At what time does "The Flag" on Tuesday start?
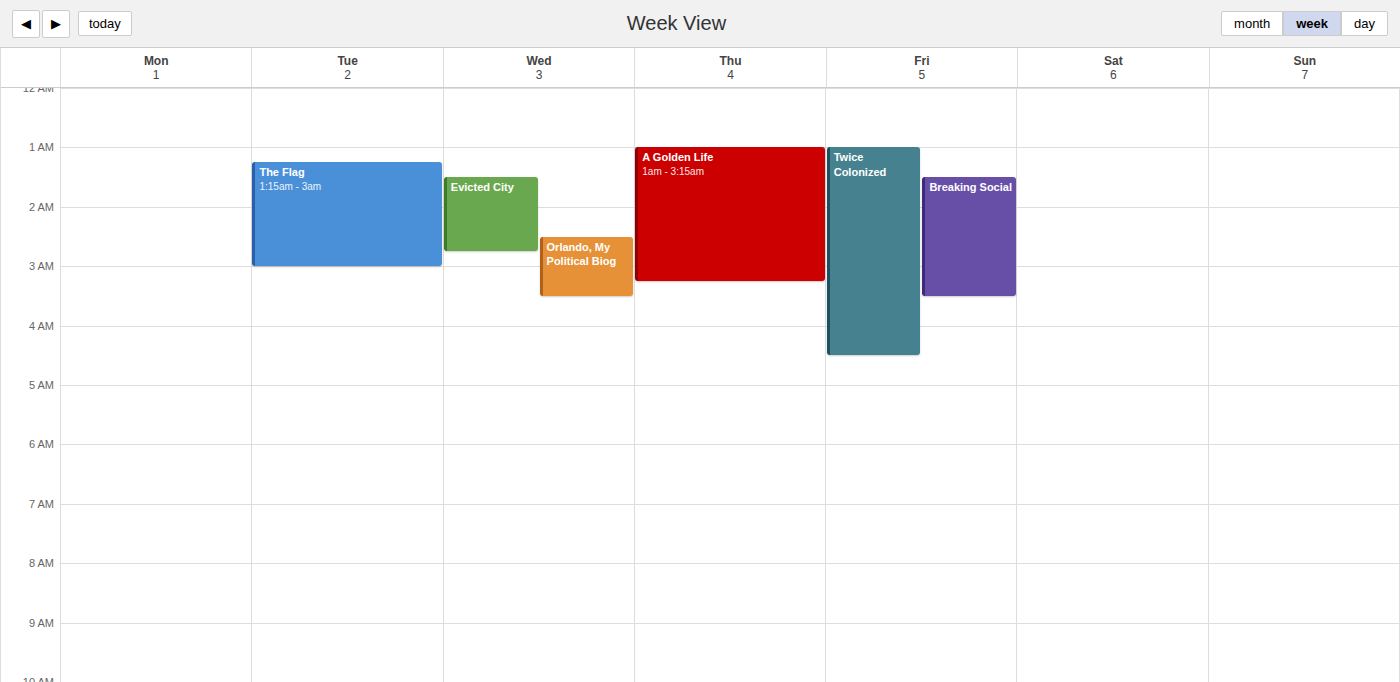
1:15 AM